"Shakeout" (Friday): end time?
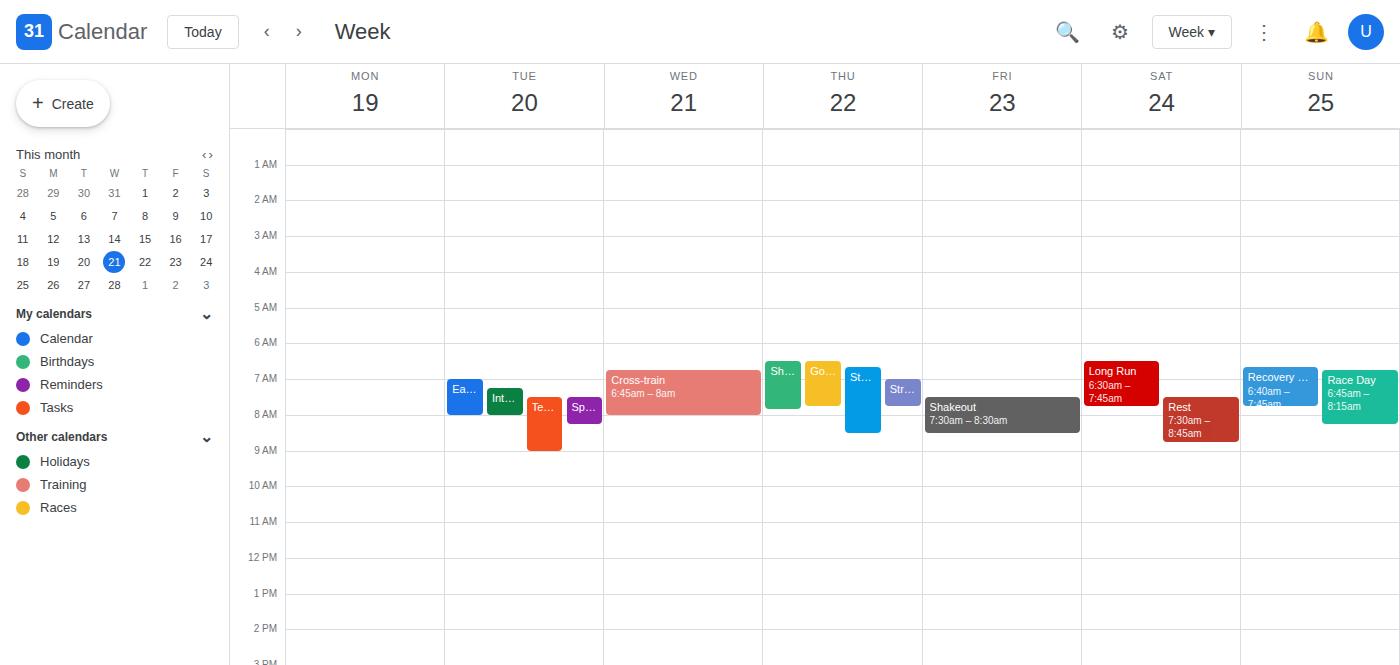
08:30